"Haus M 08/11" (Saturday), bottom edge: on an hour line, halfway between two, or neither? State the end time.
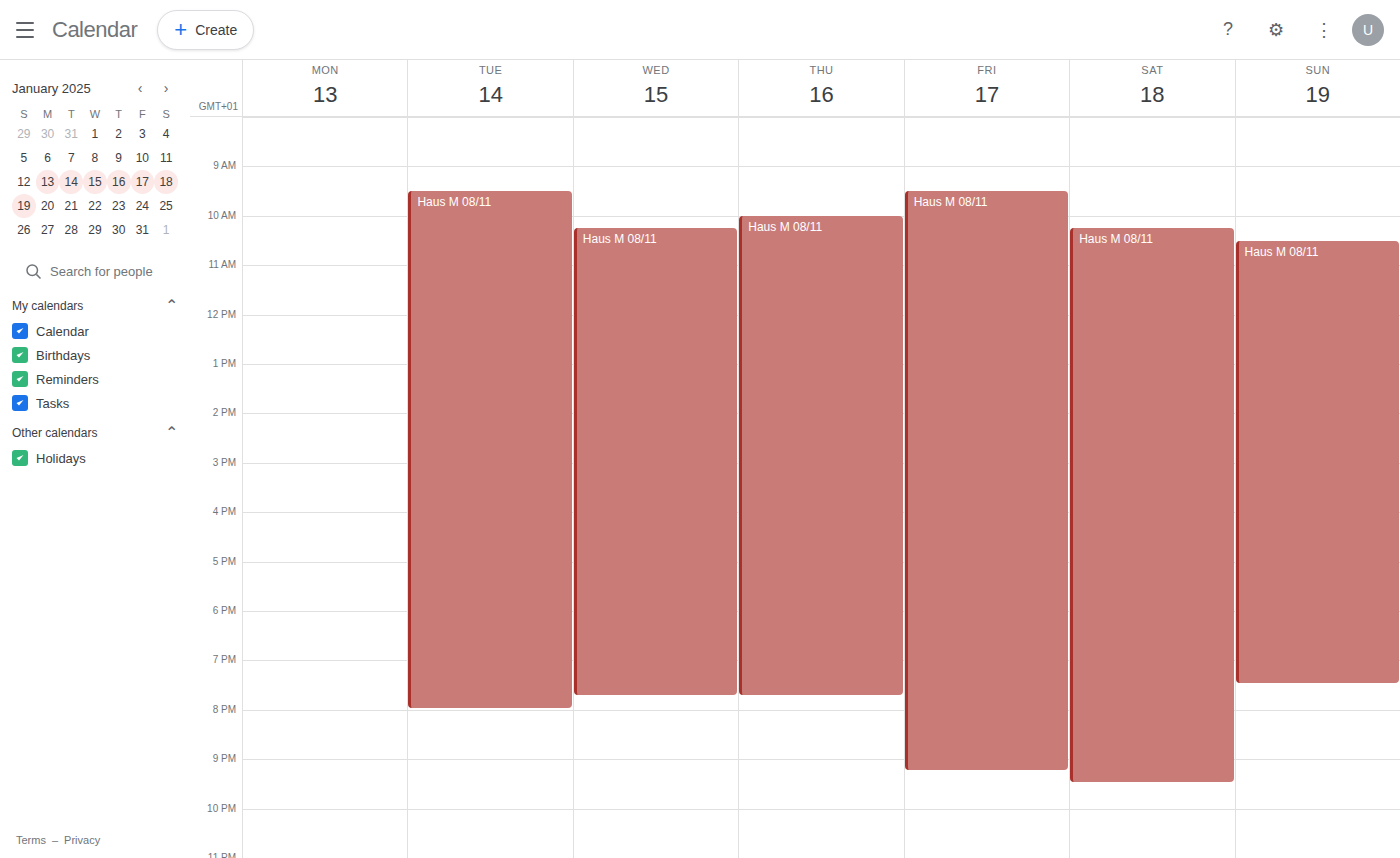
9:30 PM -- halfway between the 9 PM and 10 PM lines.